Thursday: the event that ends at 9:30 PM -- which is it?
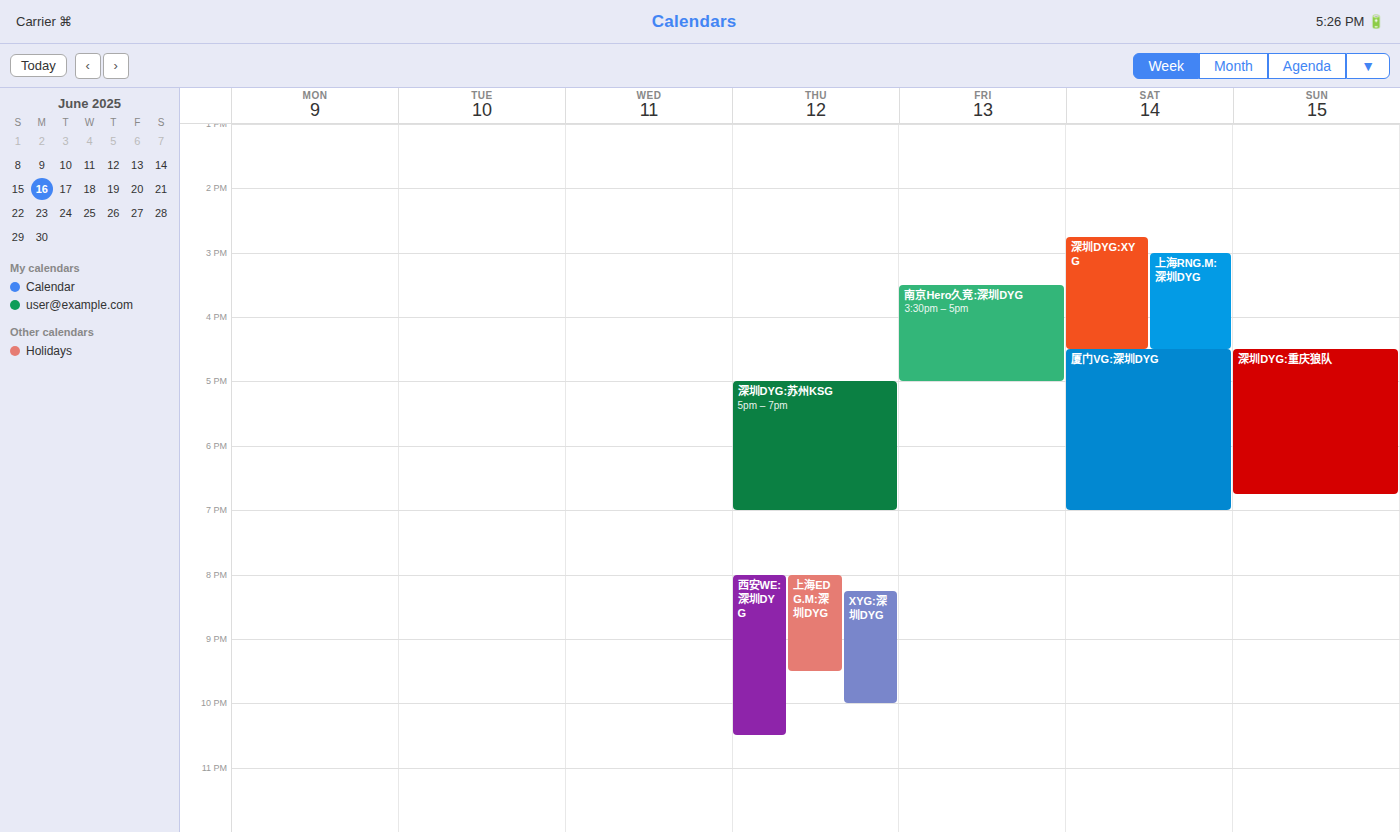
"上海EDG.M:深圳DYG"